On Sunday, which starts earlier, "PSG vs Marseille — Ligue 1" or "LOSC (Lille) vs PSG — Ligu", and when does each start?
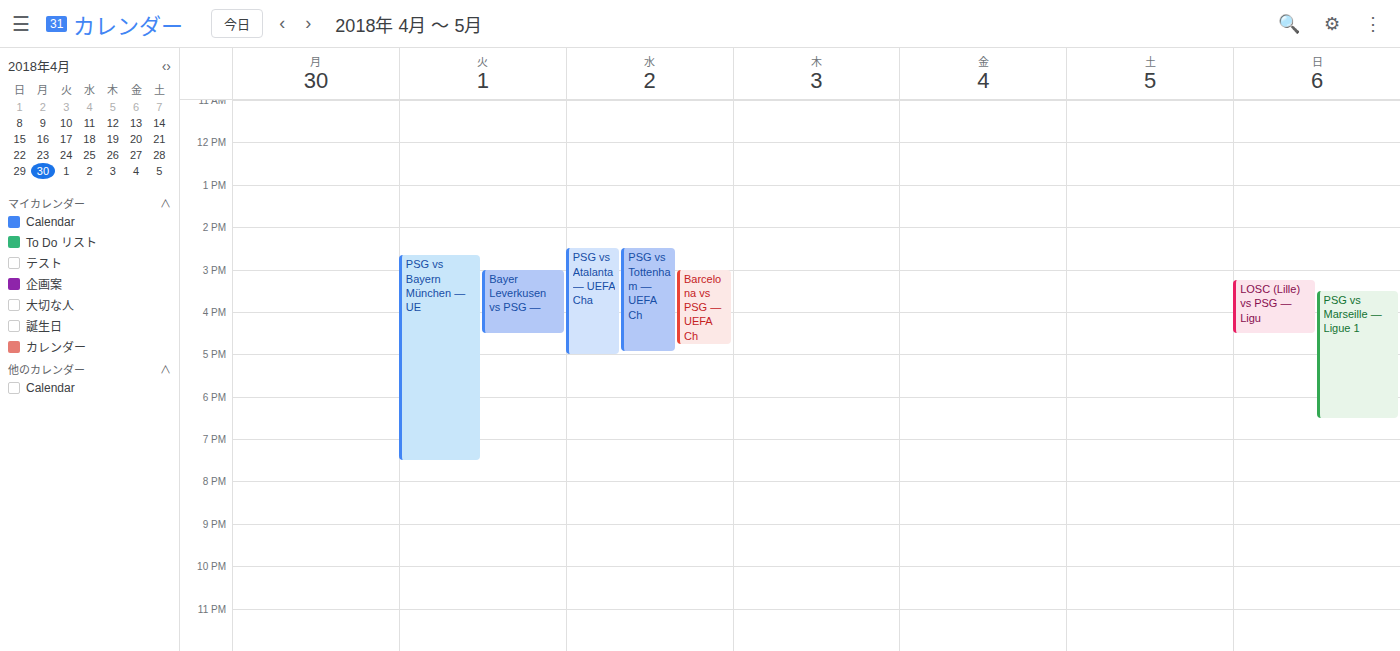
"LOSC (Lille) vs PSG — Ligu" 15:15; "PSG vs Marseille — Ligue 1" 15:30.